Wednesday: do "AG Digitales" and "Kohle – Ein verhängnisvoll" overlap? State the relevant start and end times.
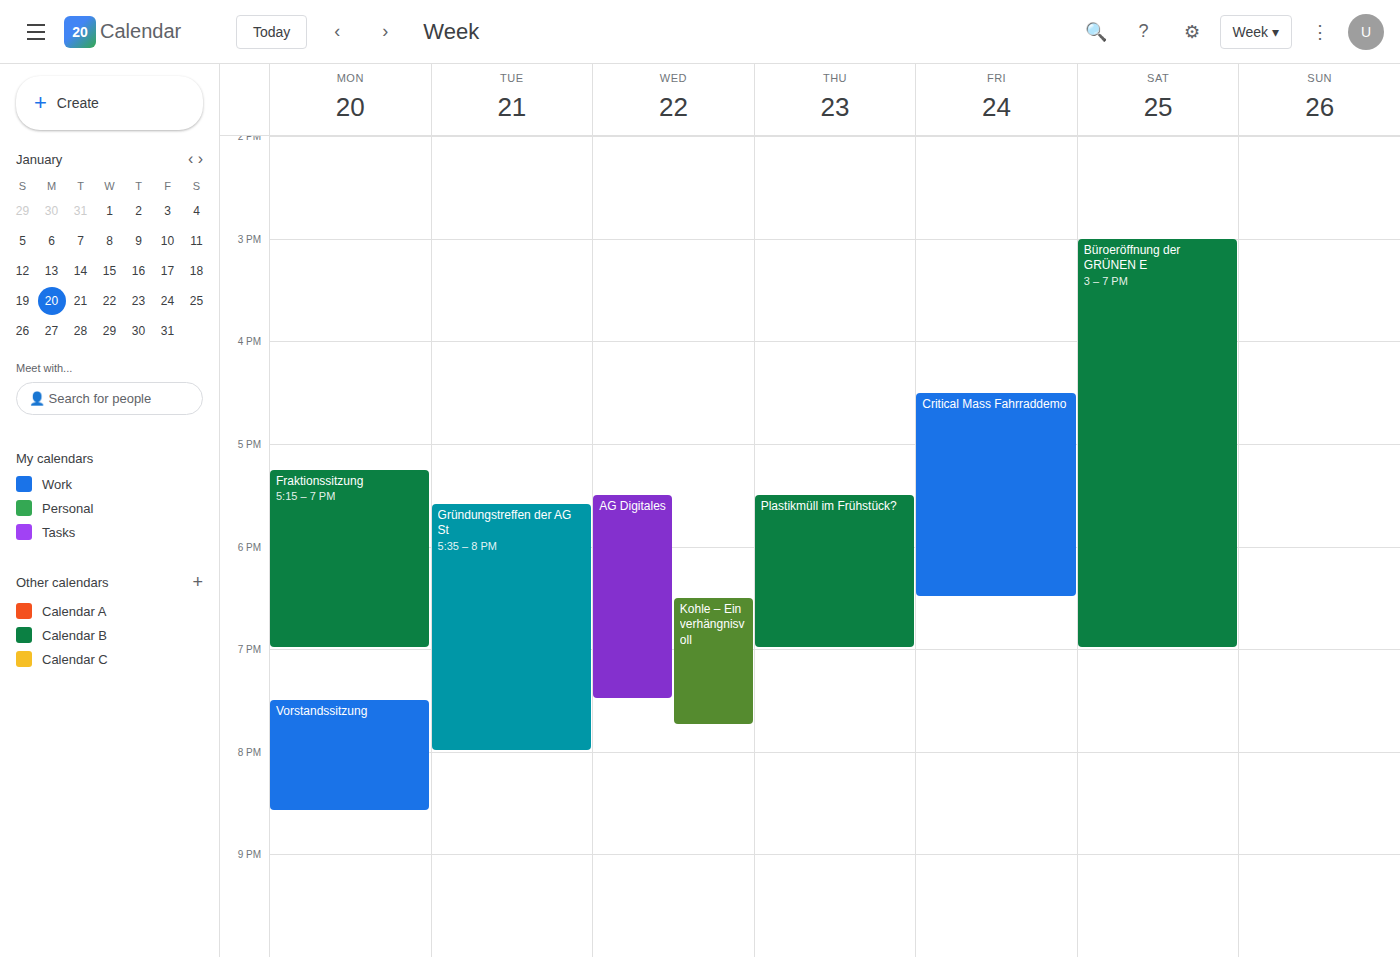
"Kohle – Ein verhängnisvoll" starts at 18:30, before "AG Digitales" ends at 19:30 -- they overlap.